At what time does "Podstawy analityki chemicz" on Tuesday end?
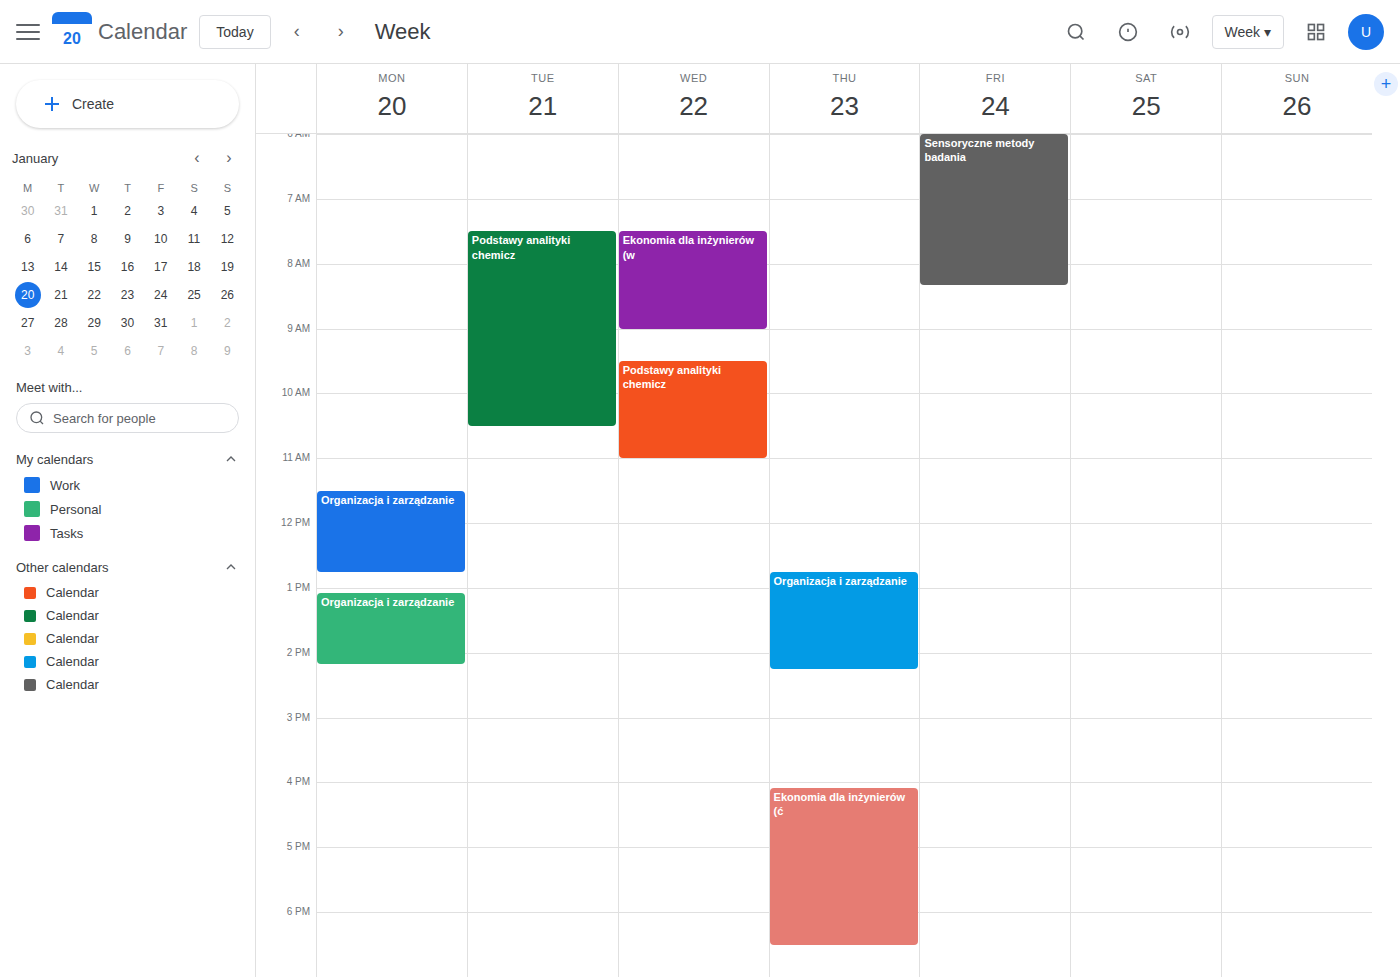
10:30 AM